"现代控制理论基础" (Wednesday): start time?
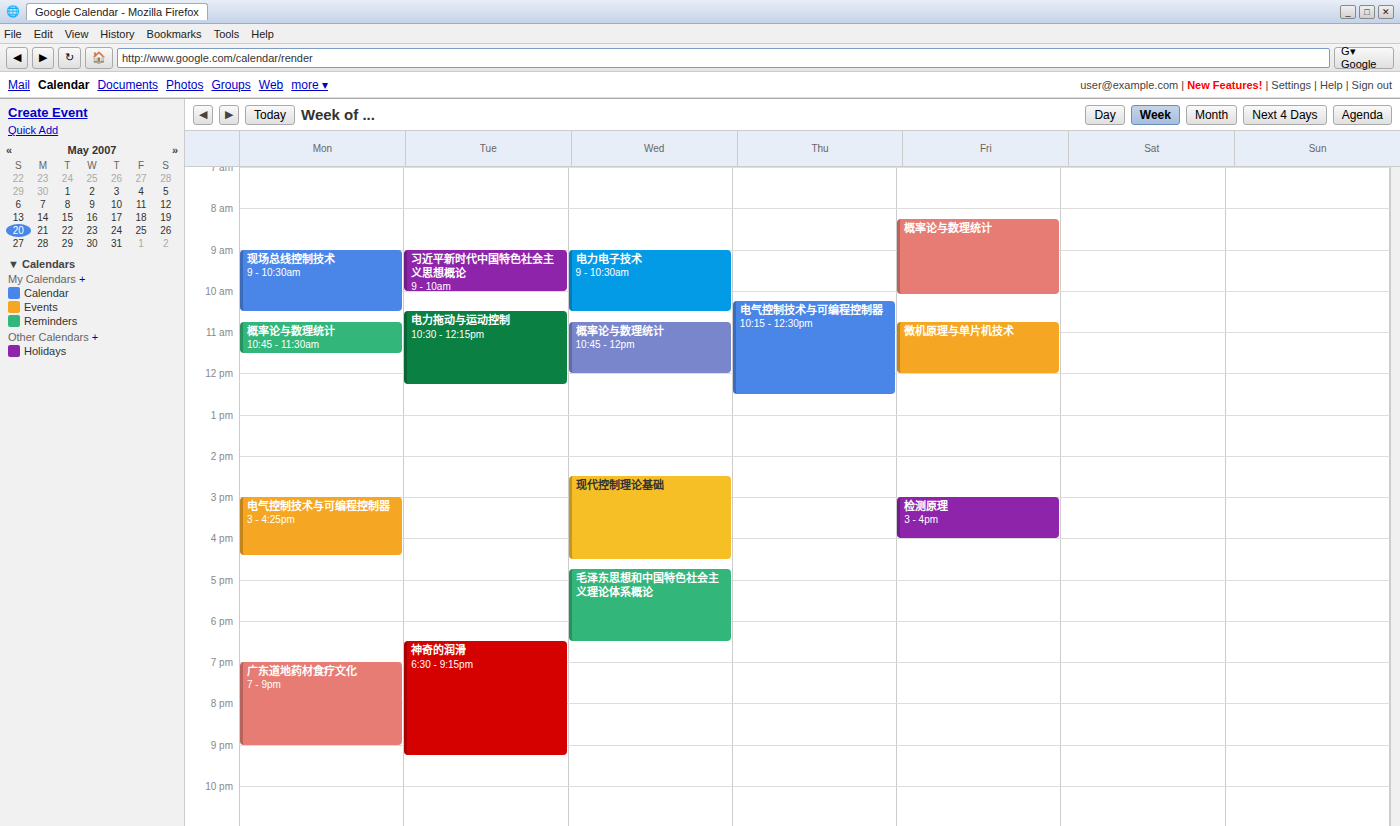
2:30 PM